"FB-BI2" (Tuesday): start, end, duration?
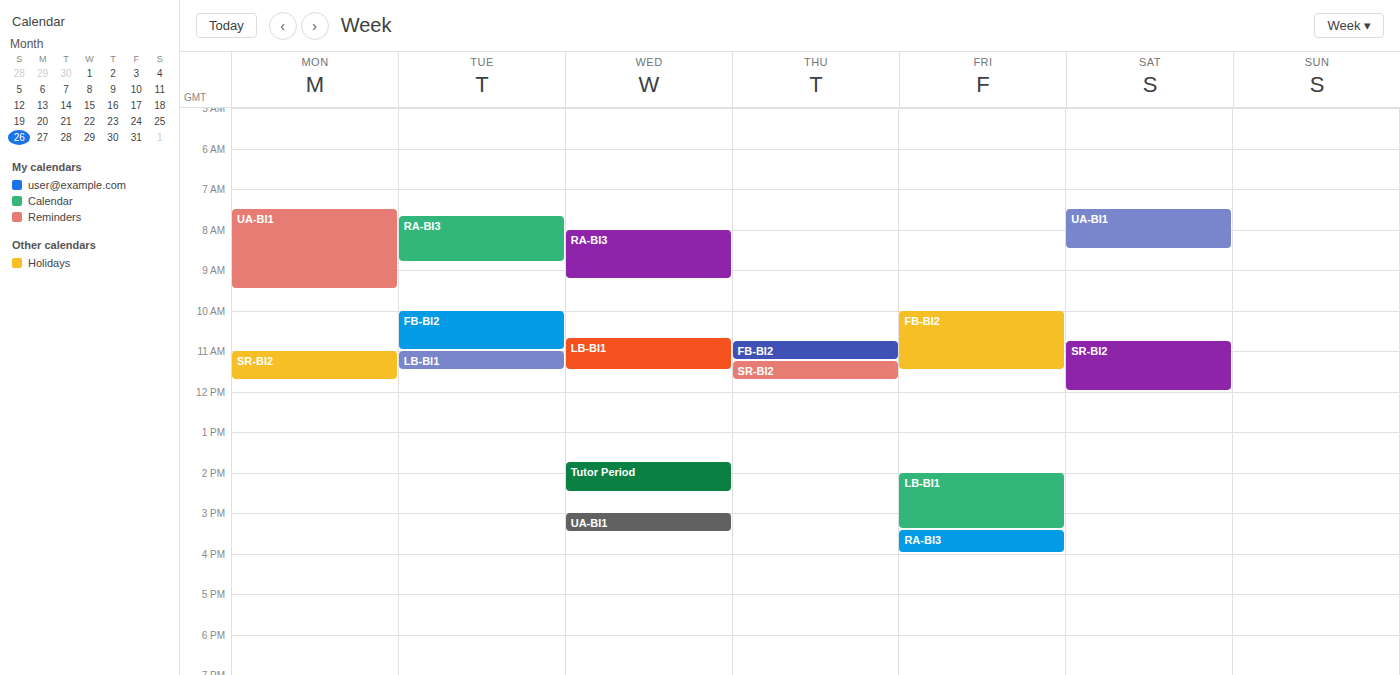
10:00 AM to 11:00 AM, 1 hour